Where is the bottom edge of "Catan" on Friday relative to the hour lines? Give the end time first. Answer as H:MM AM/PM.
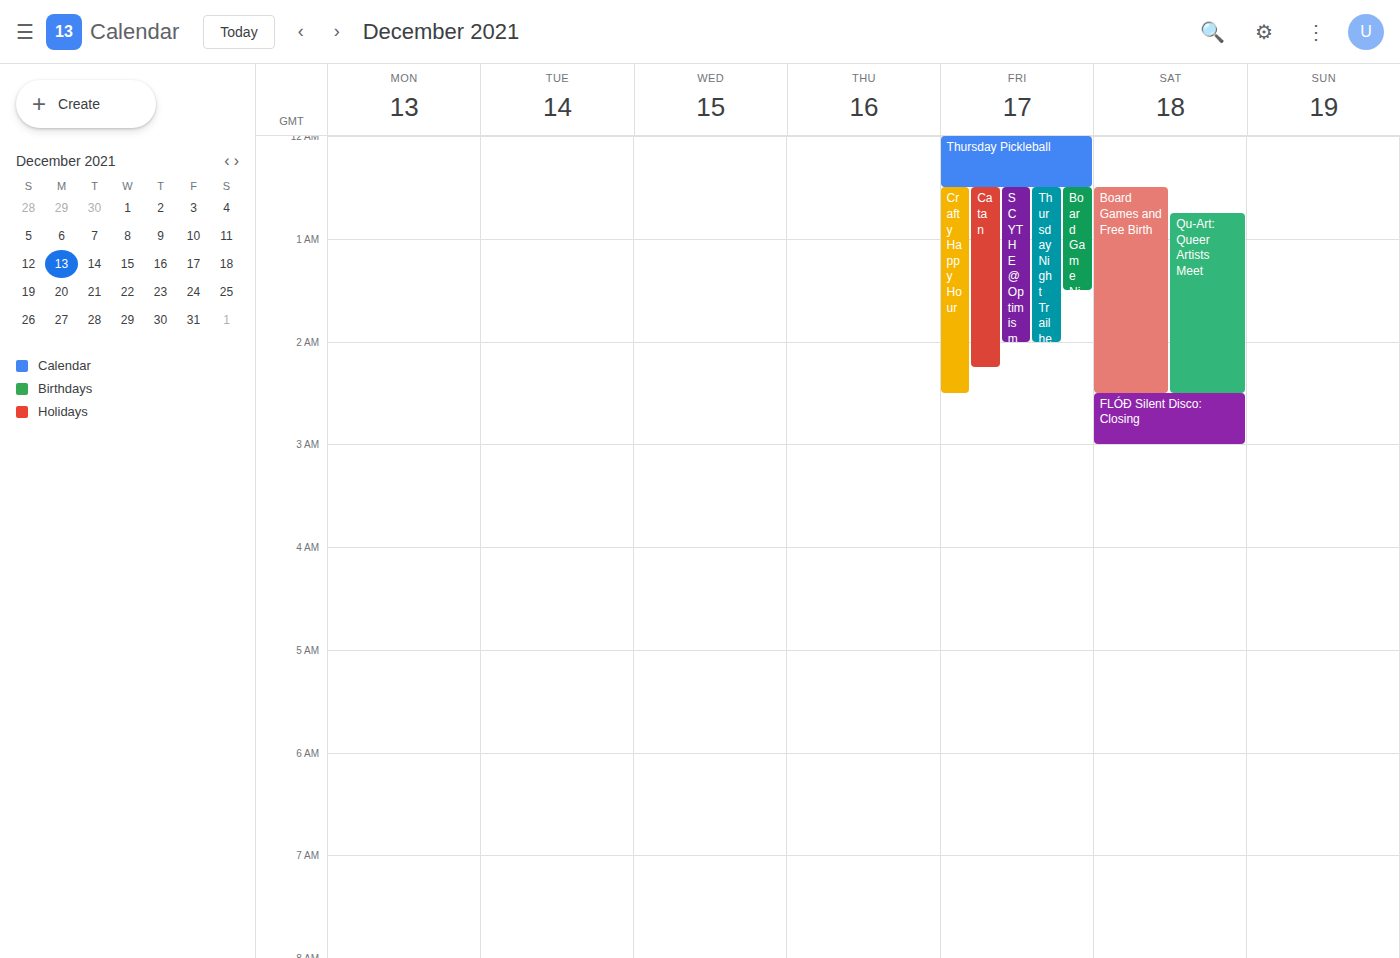
2:15 AM -- neither: a quarter of the way from the 2 AM line to the 3 AM line.